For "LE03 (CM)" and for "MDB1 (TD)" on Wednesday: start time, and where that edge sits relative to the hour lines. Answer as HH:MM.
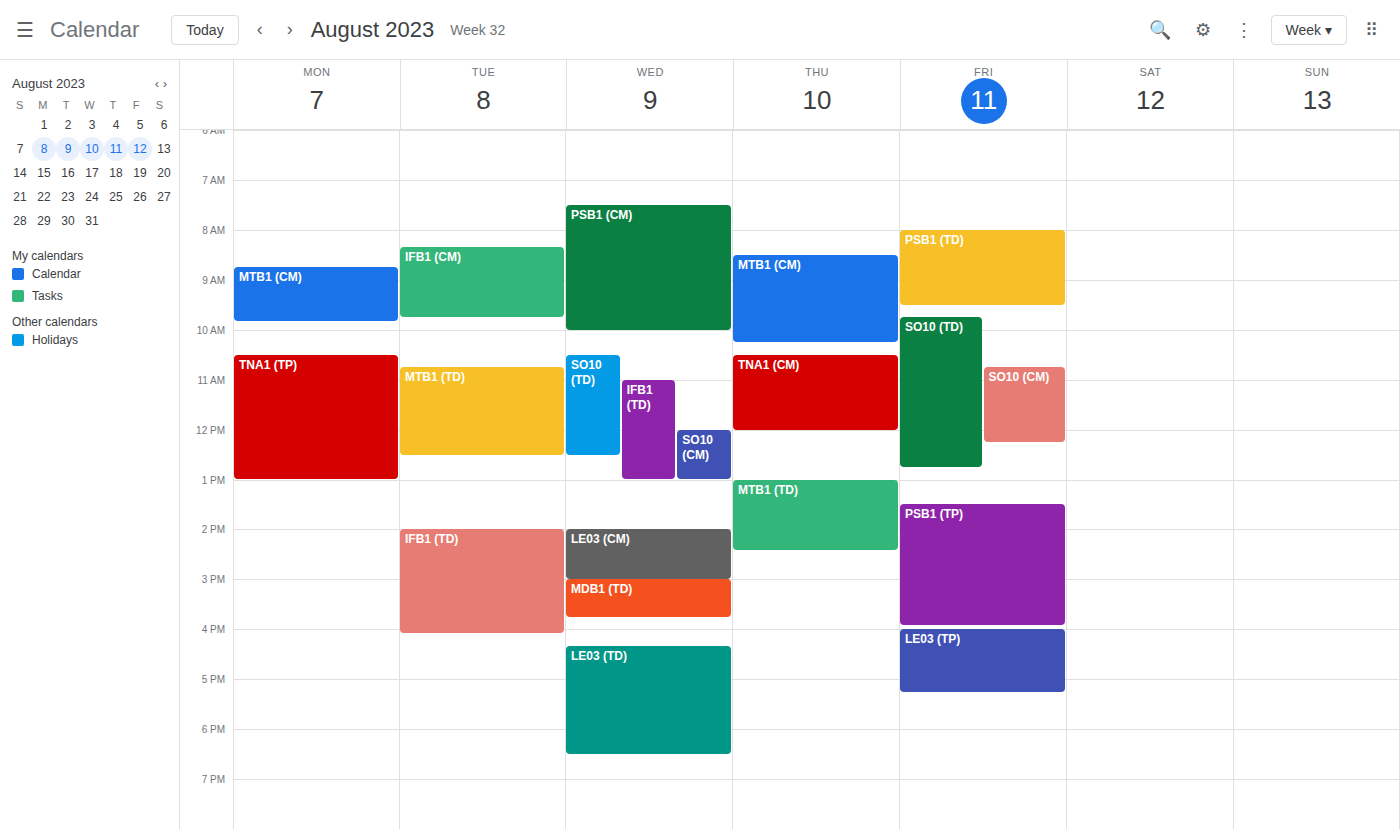
"LE03 (CM)": 14:00, exactly on the 14:00 line. "MDB1 (TD)": 15:00, exactly on the 15:00 line.